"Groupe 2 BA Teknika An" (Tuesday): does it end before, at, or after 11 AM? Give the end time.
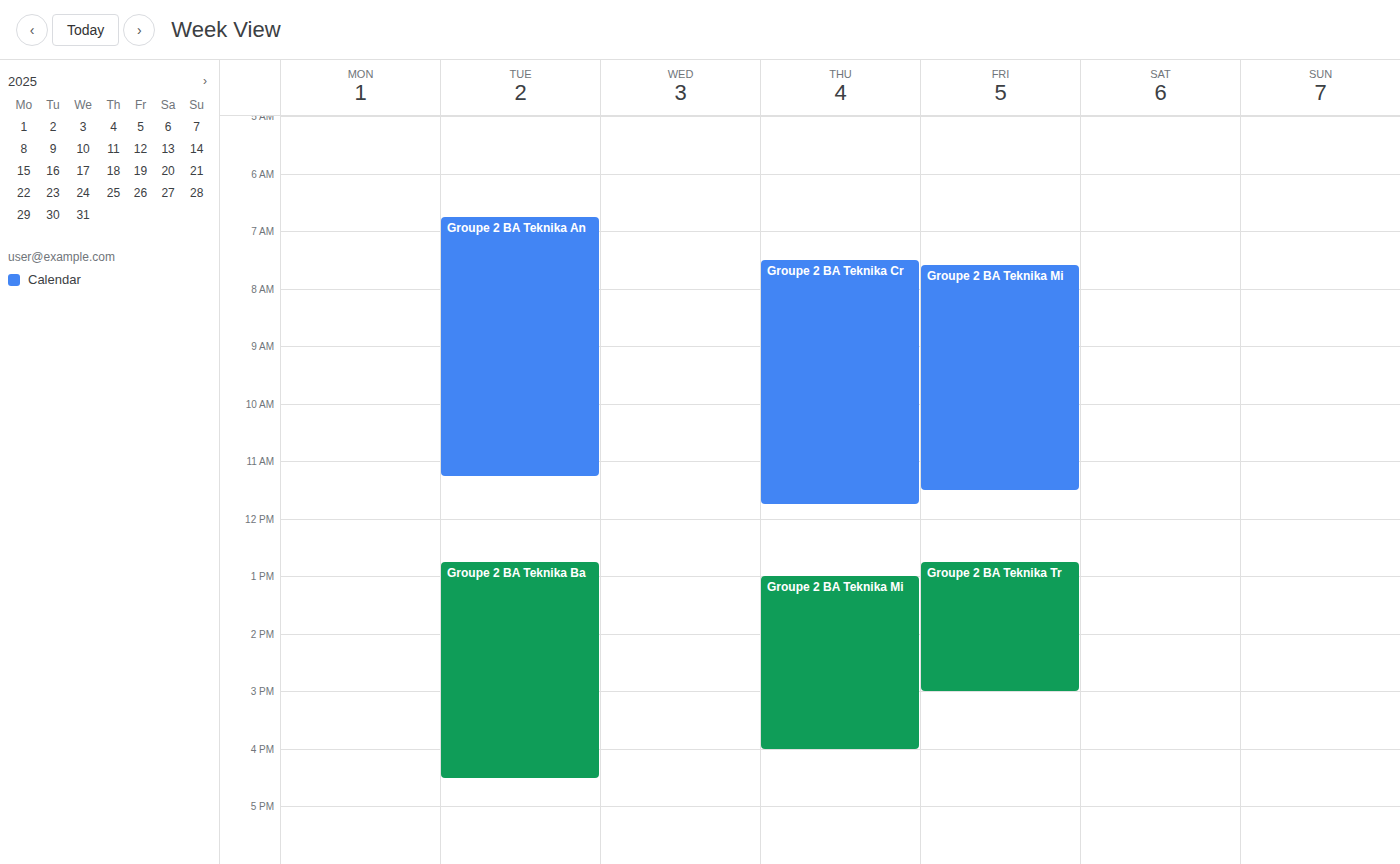
11:15 AM -- after 11 AM, 15 minutes below the 11 AM line.